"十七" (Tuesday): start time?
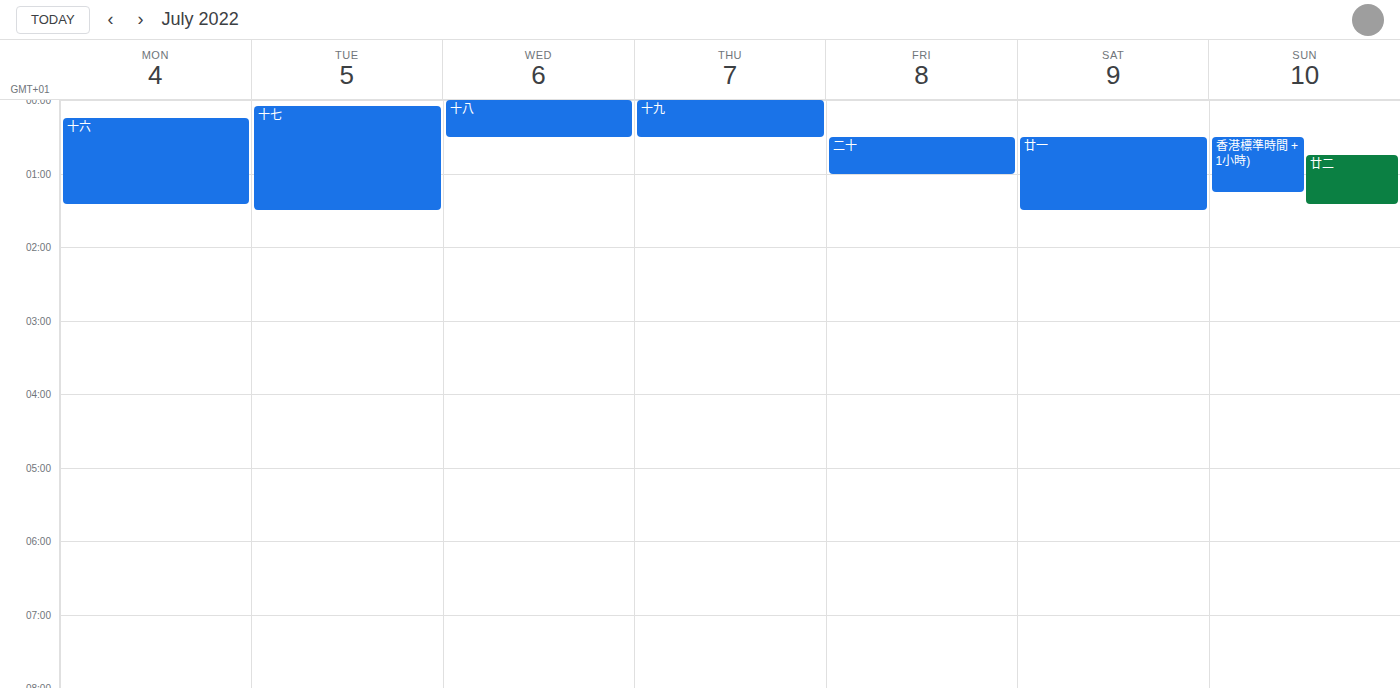
12:05 AM